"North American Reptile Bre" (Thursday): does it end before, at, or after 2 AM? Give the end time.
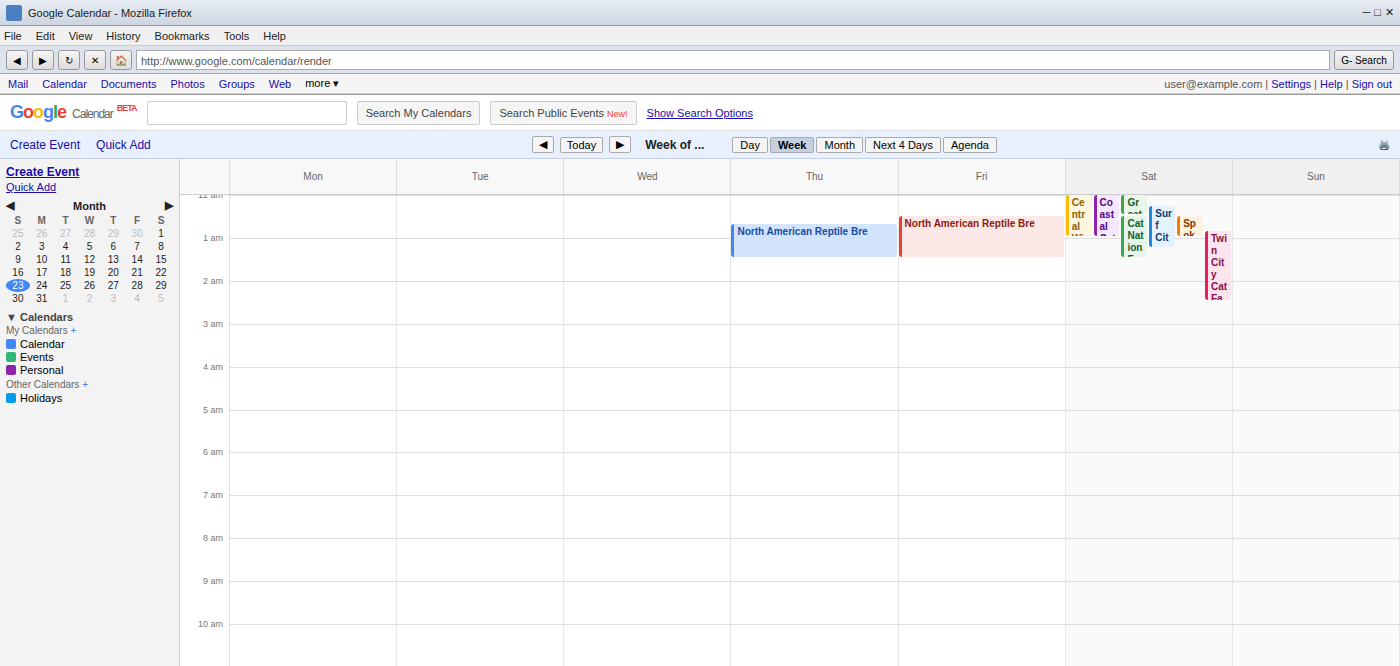
1:30 AM -- before 2 AM, 30 minutes above the 2 AM line.